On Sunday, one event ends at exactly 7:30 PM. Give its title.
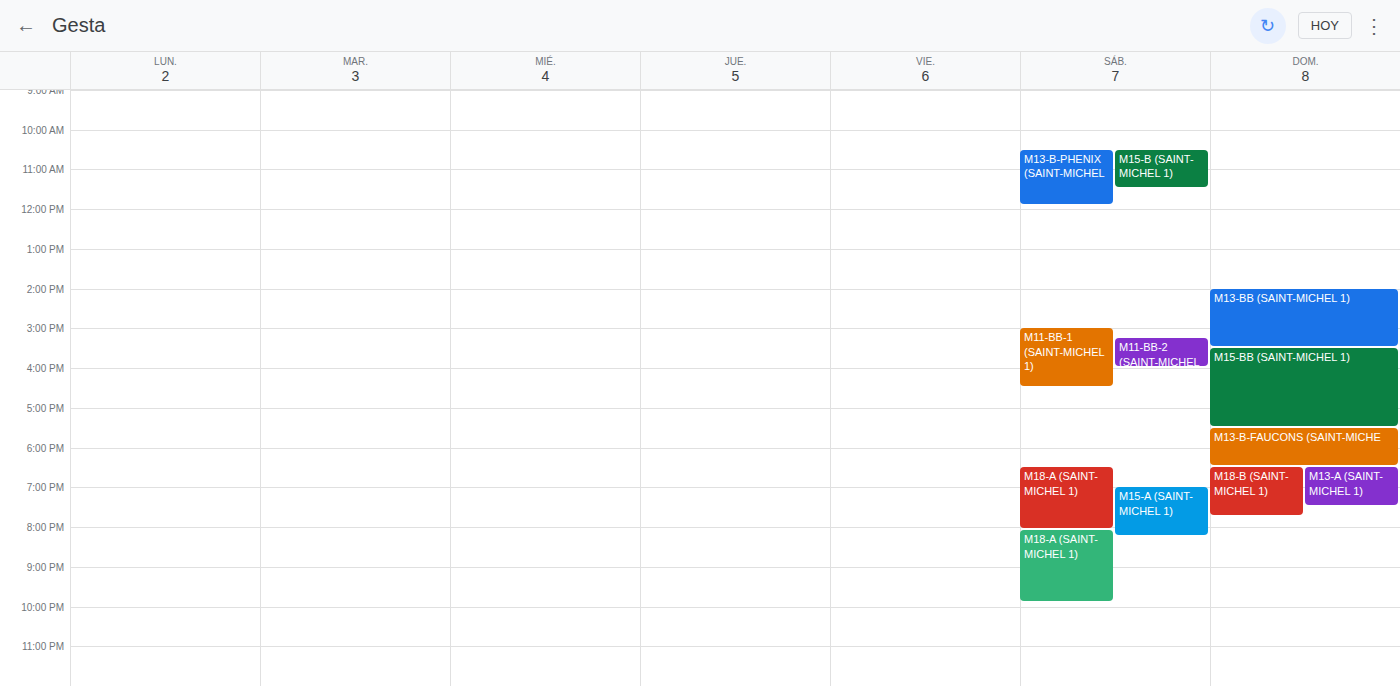
"M13-A (SAINT-MICHEL 1)"